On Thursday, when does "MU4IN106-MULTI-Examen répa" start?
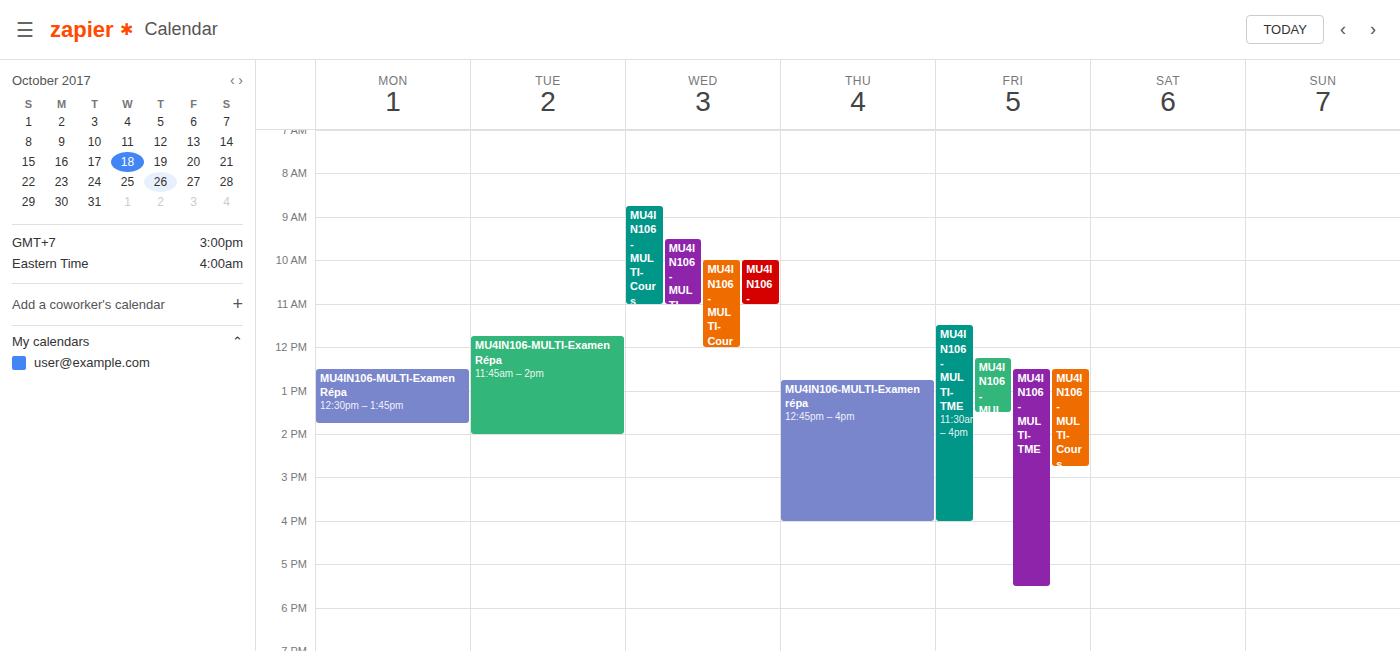
12:45 PM